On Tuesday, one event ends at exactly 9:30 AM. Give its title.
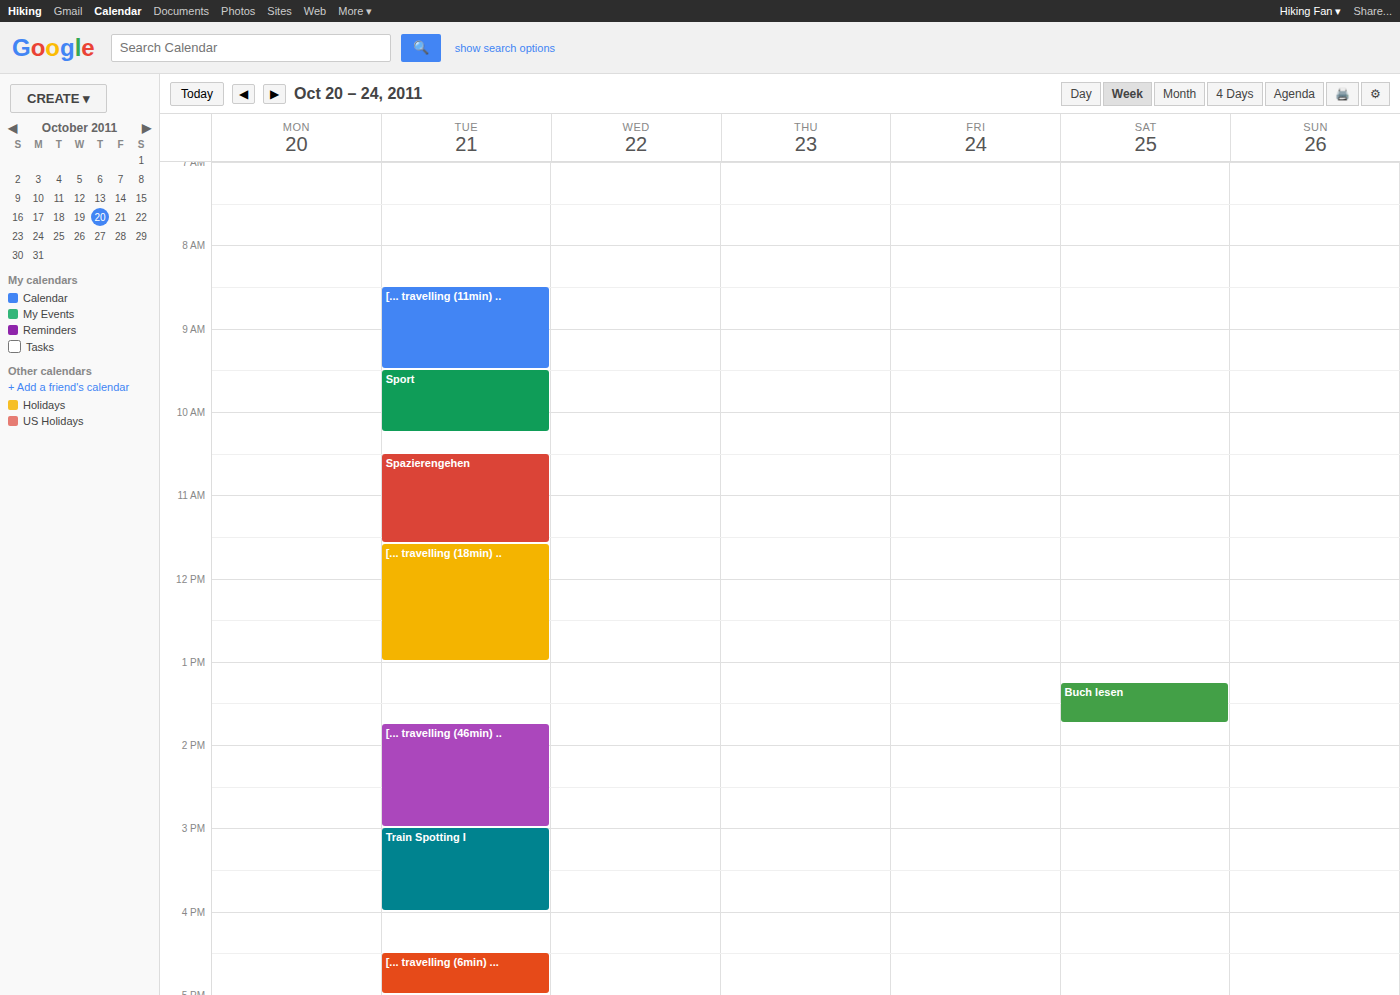
"[... travelling (11min) .."